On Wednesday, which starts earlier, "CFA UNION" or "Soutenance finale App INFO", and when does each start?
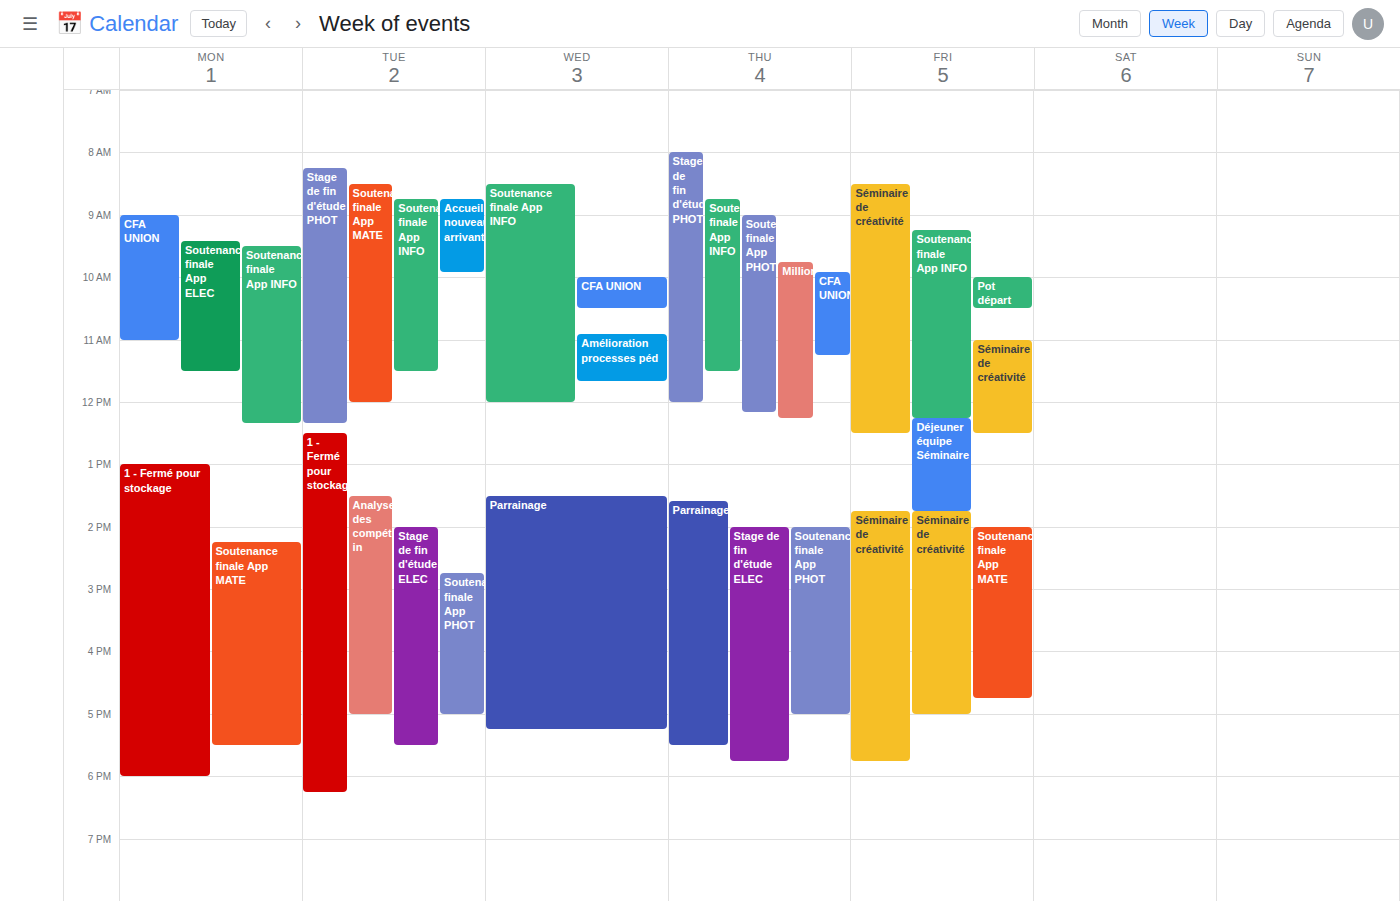
"Soutenance finale App INFO" 8:30 AM; "CFA UNION" 10:00 AM.